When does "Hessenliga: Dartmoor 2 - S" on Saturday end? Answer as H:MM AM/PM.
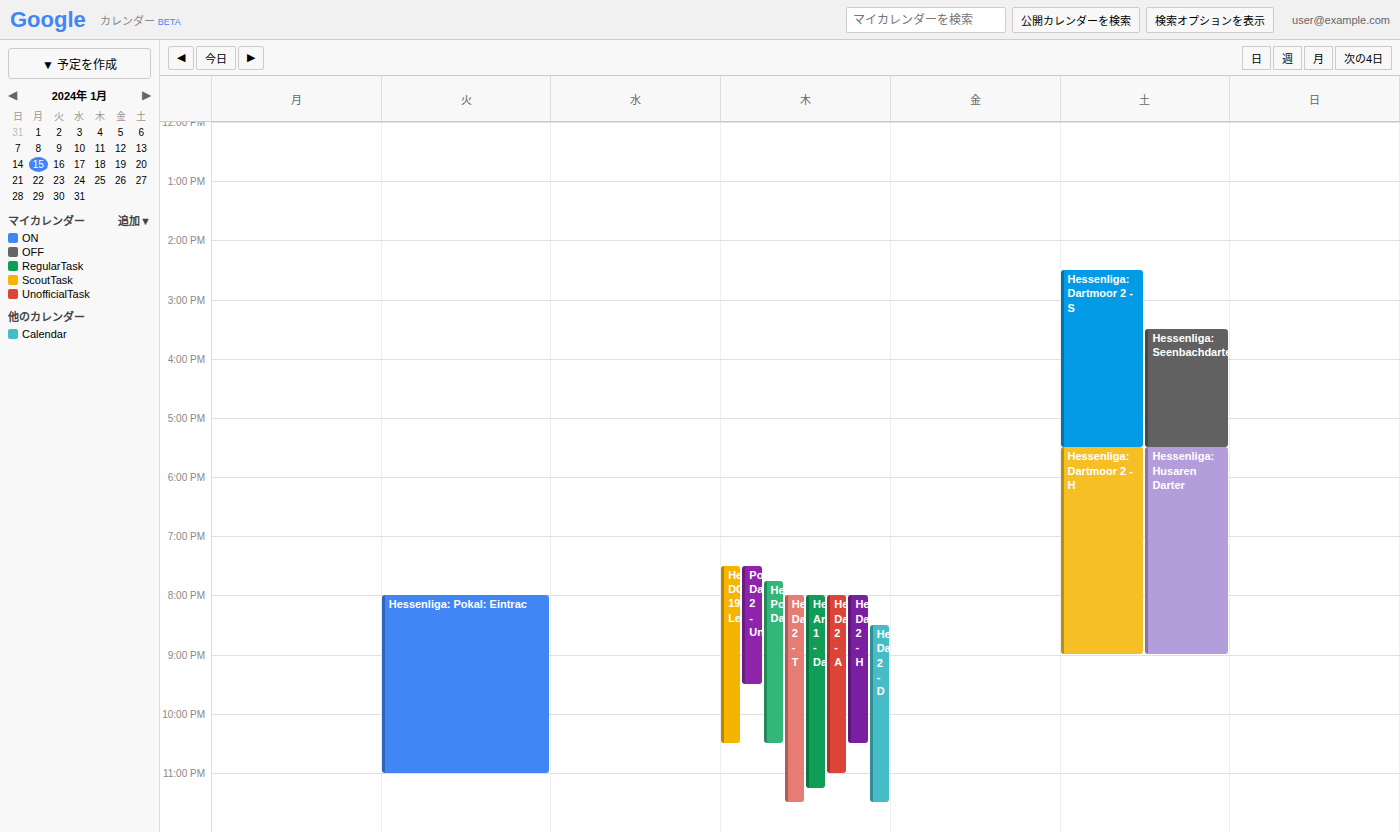
5:30 PM